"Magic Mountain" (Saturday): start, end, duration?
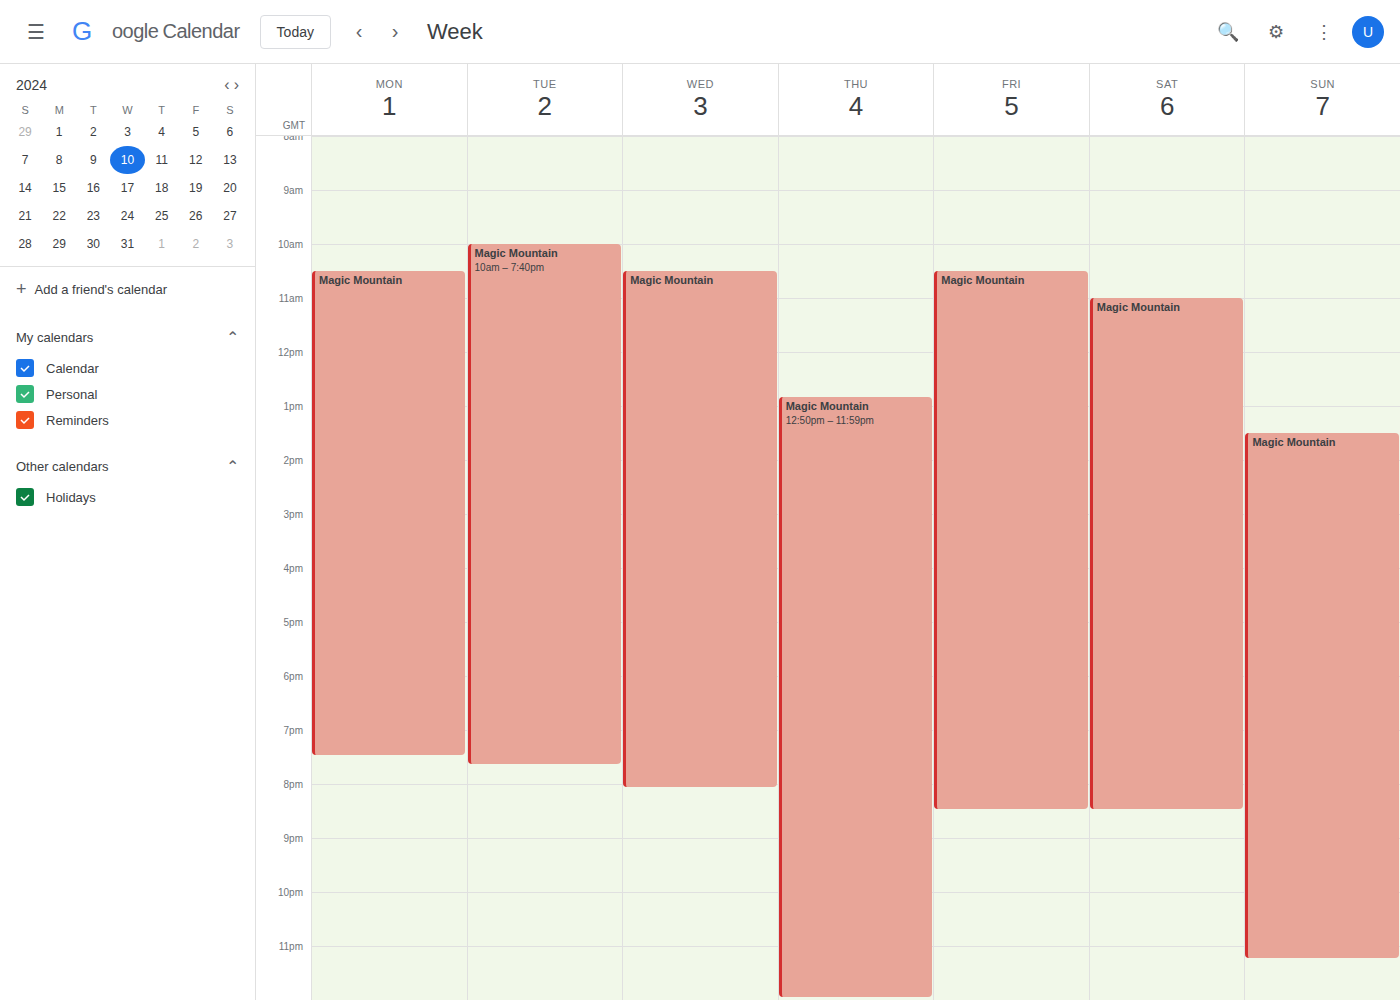
11:00 AM to 8:30 PM, 9 hours 30 minutes